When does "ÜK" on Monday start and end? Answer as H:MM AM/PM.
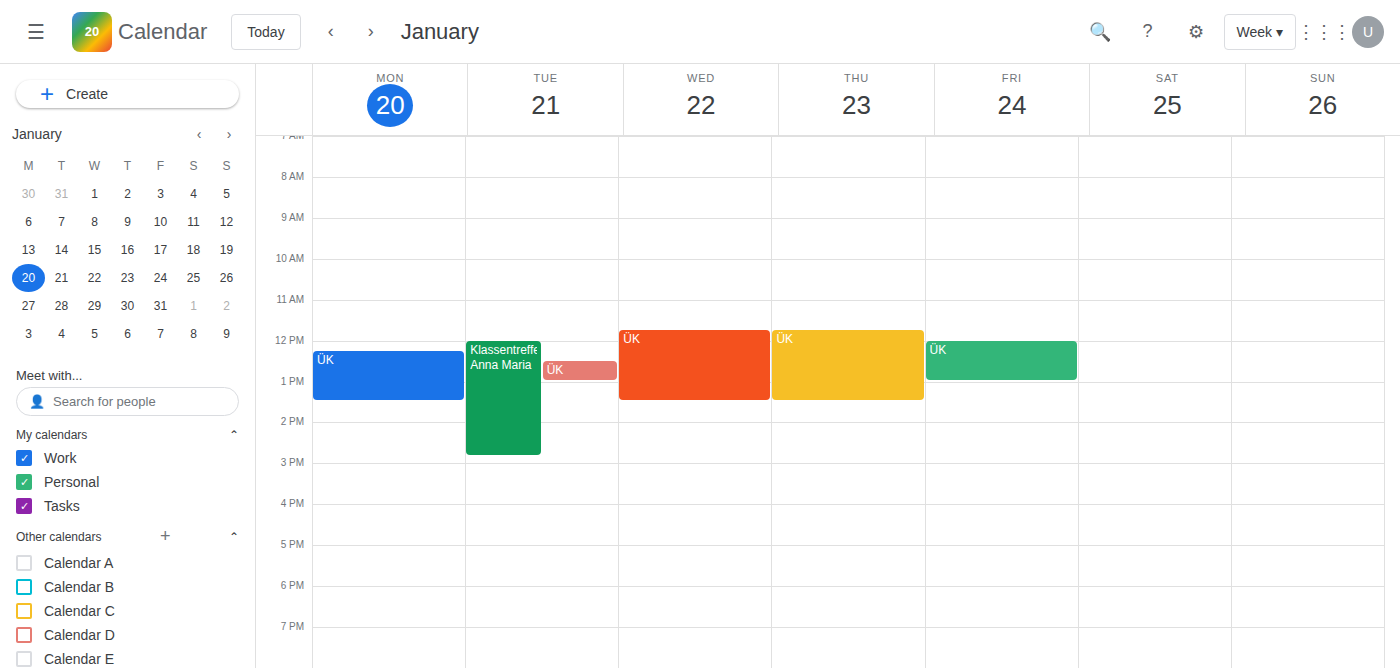
12:15 PM to 1:30 PM